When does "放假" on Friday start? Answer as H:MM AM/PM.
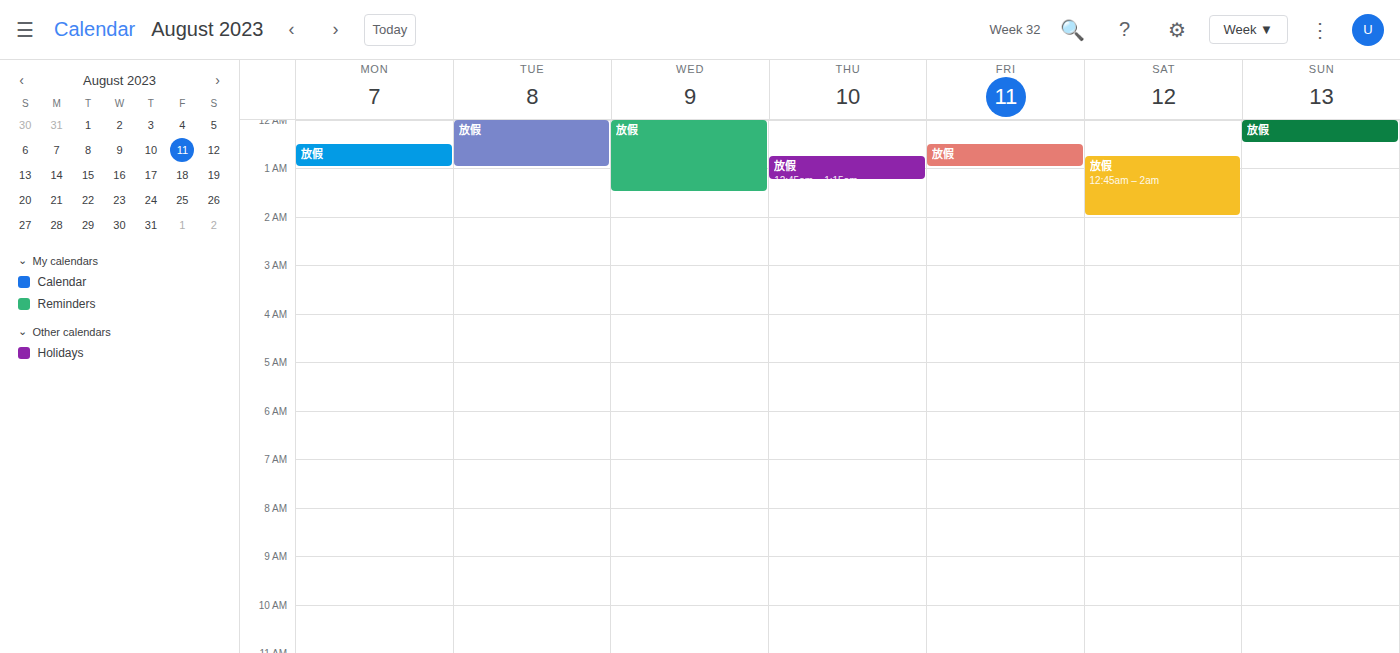
12:30 AM